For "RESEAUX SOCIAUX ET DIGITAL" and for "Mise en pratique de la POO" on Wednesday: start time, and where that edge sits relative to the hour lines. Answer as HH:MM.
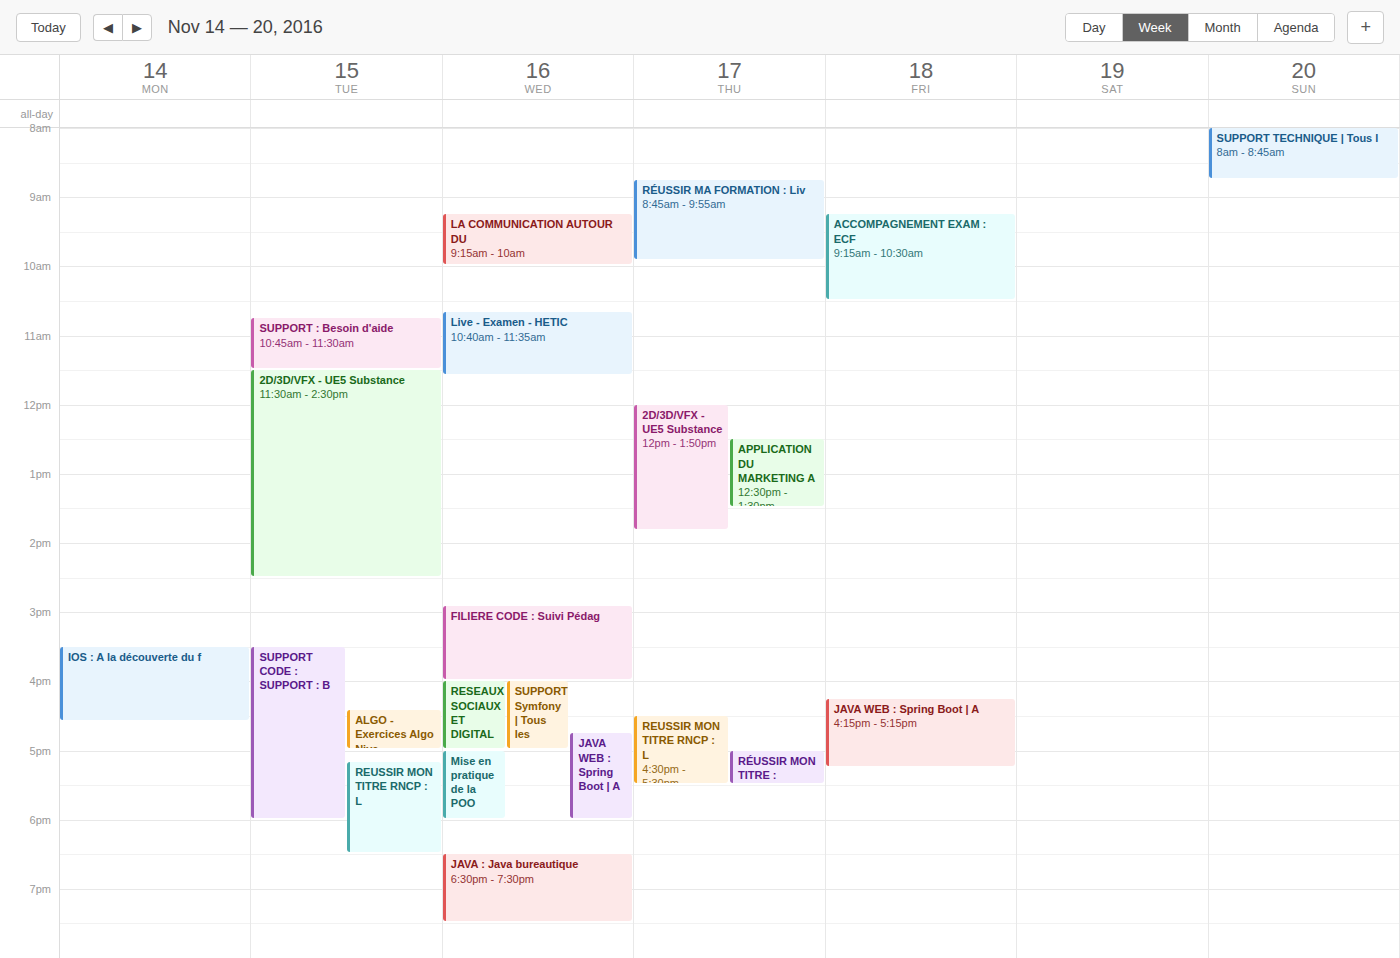
"RESEAUX SOCIAUX ET DIGITAL": 16:00, exactly on the 16:00 line. "Mise en pratique de la POO": 17:00, exactly on the 17:00 line.